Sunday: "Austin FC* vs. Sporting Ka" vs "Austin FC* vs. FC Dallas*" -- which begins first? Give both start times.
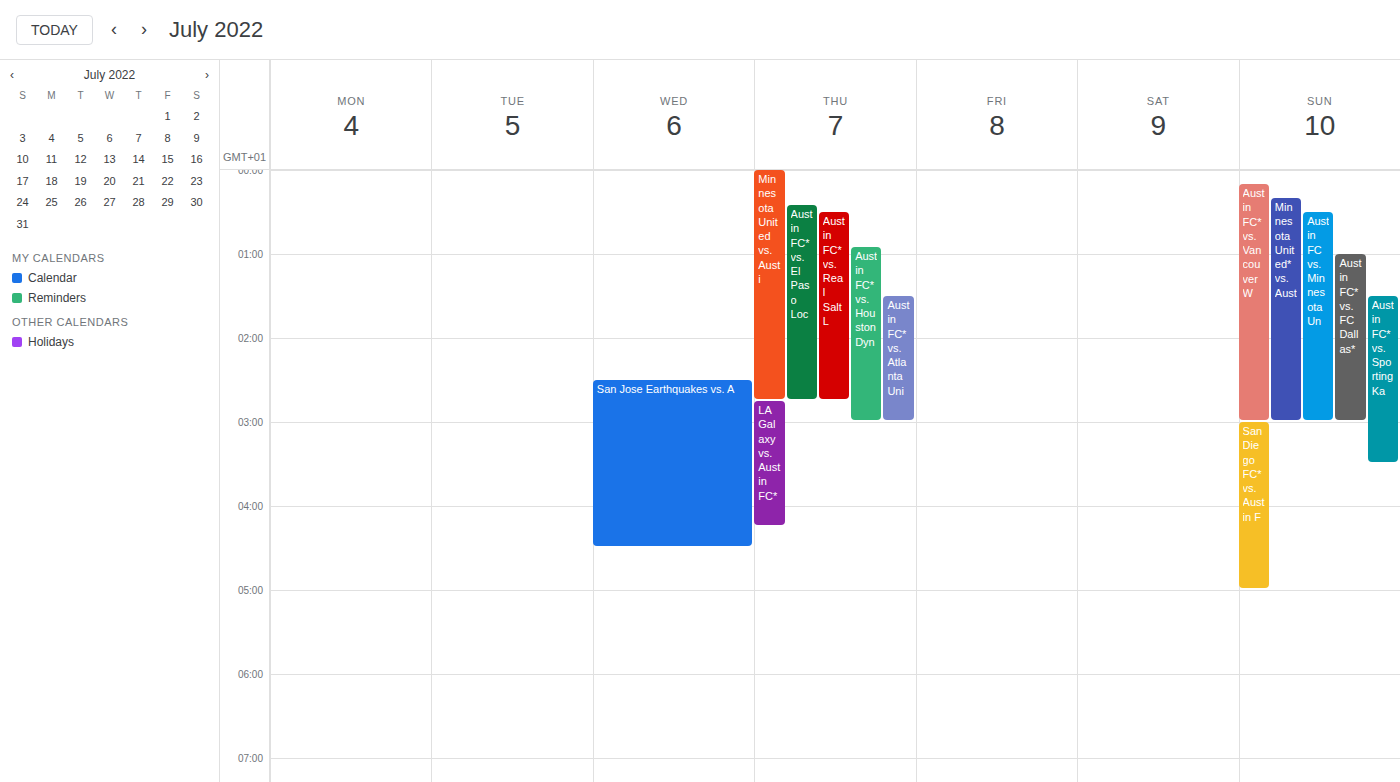
"Austin FC* vs. FC Dallas*" 1:00 AM; "Austin FC* vs. Sporting Ka" 1:30 AM.